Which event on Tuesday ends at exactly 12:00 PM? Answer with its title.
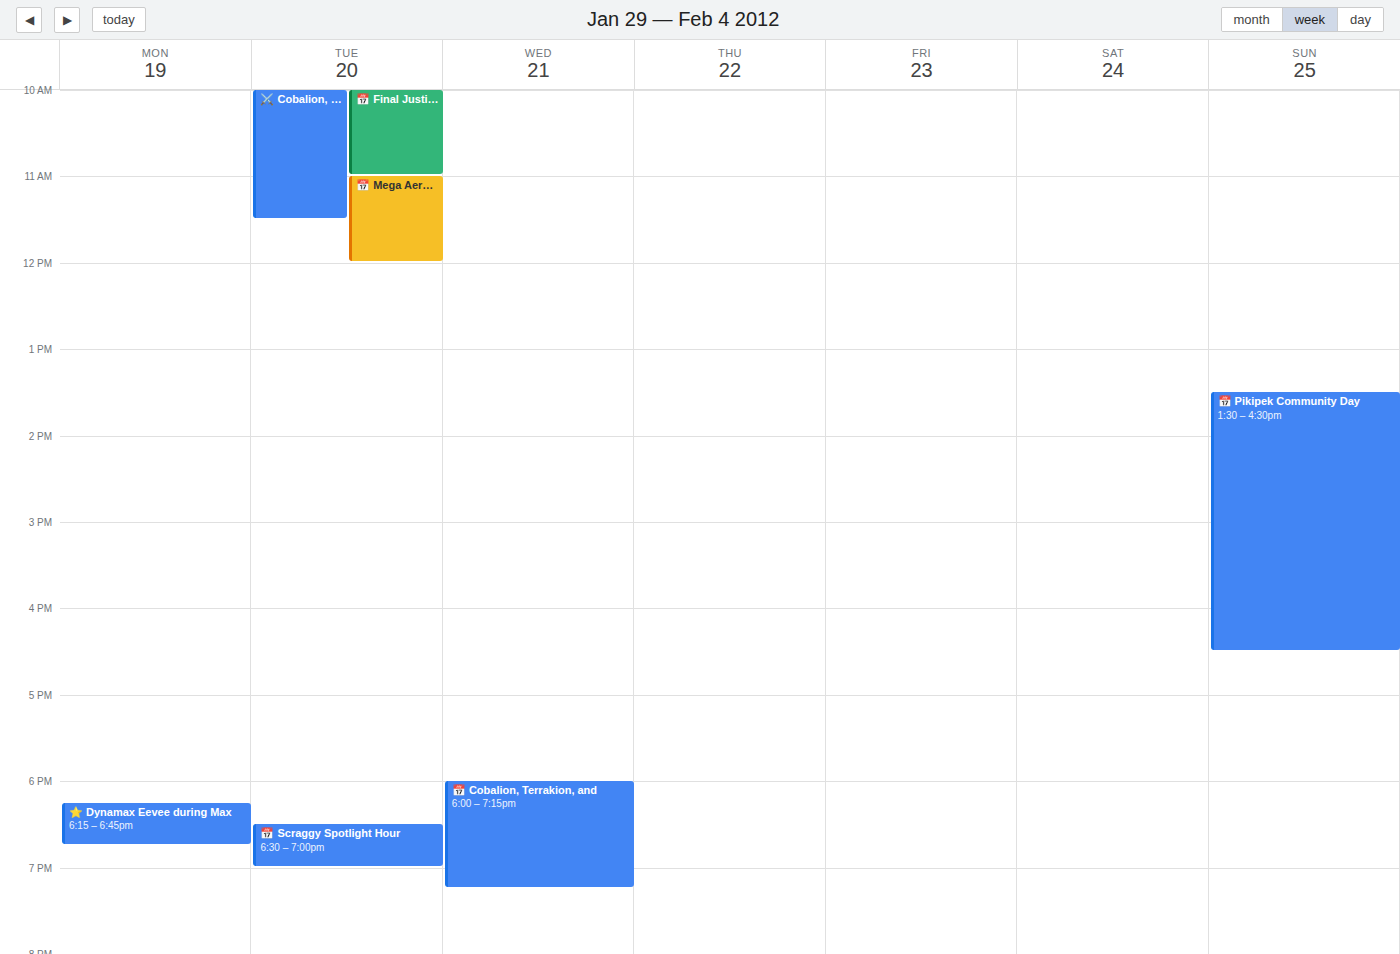
"📅 Mega Aerodactyl, Mega Me"